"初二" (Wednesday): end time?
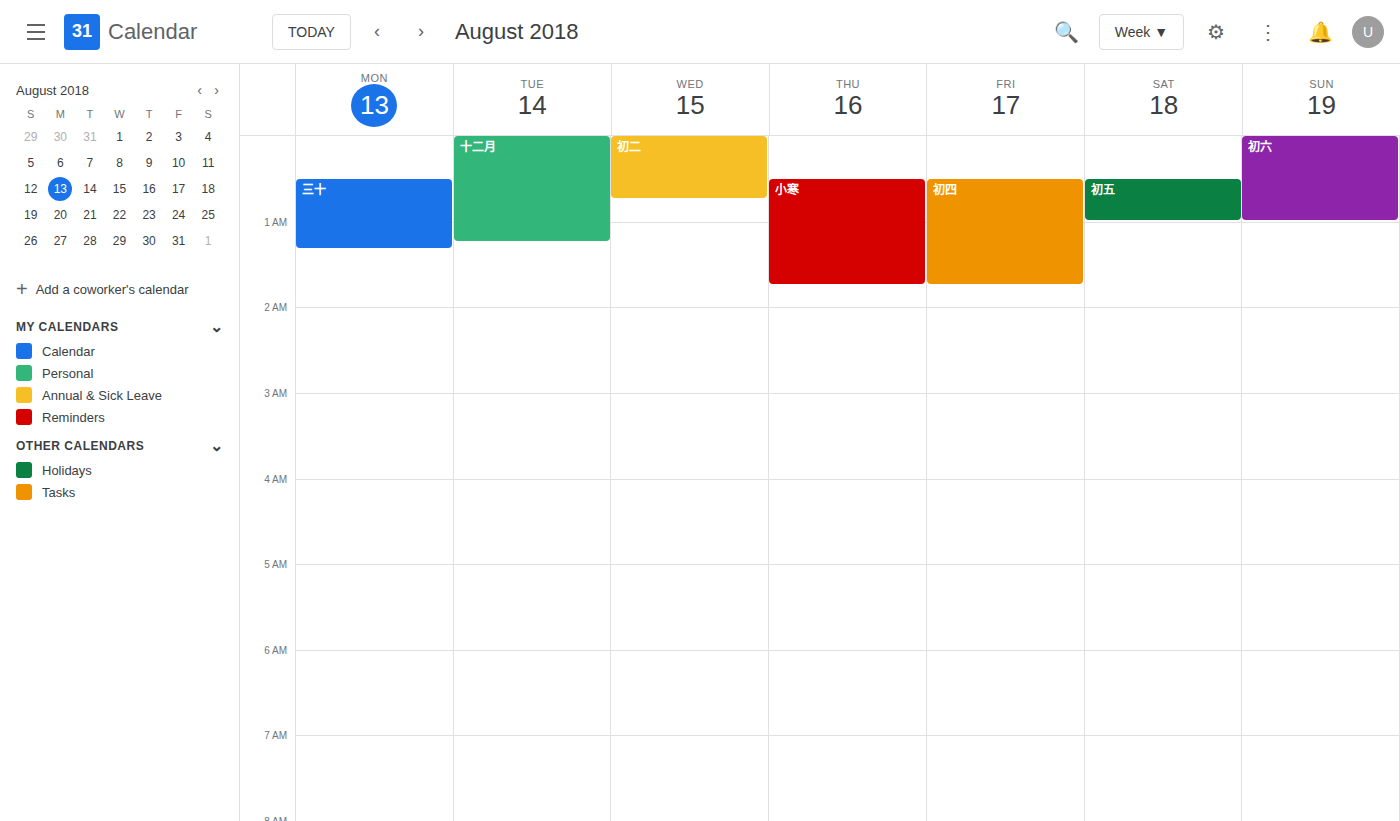
12:45 AM